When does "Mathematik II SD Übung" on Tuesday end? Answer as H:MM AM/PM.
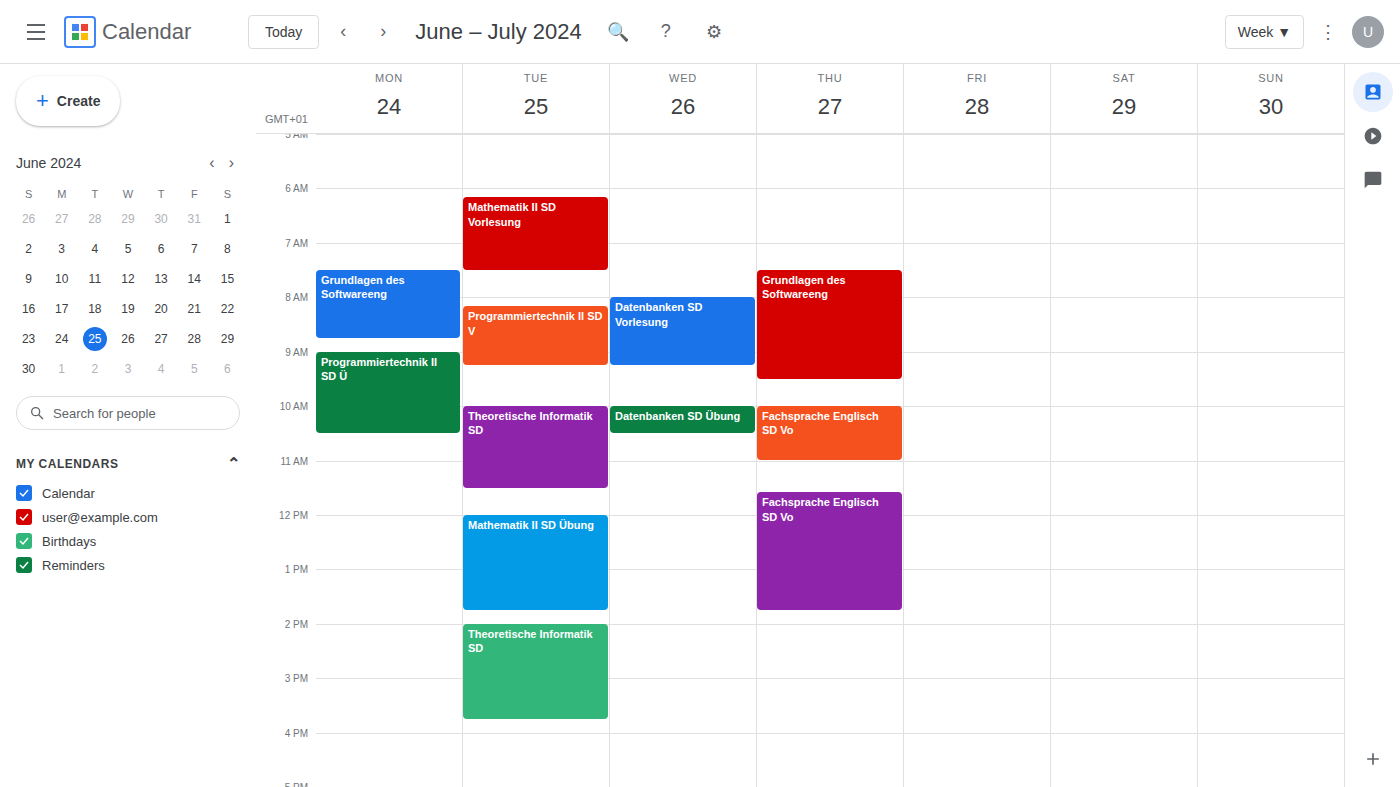
1:45 PM